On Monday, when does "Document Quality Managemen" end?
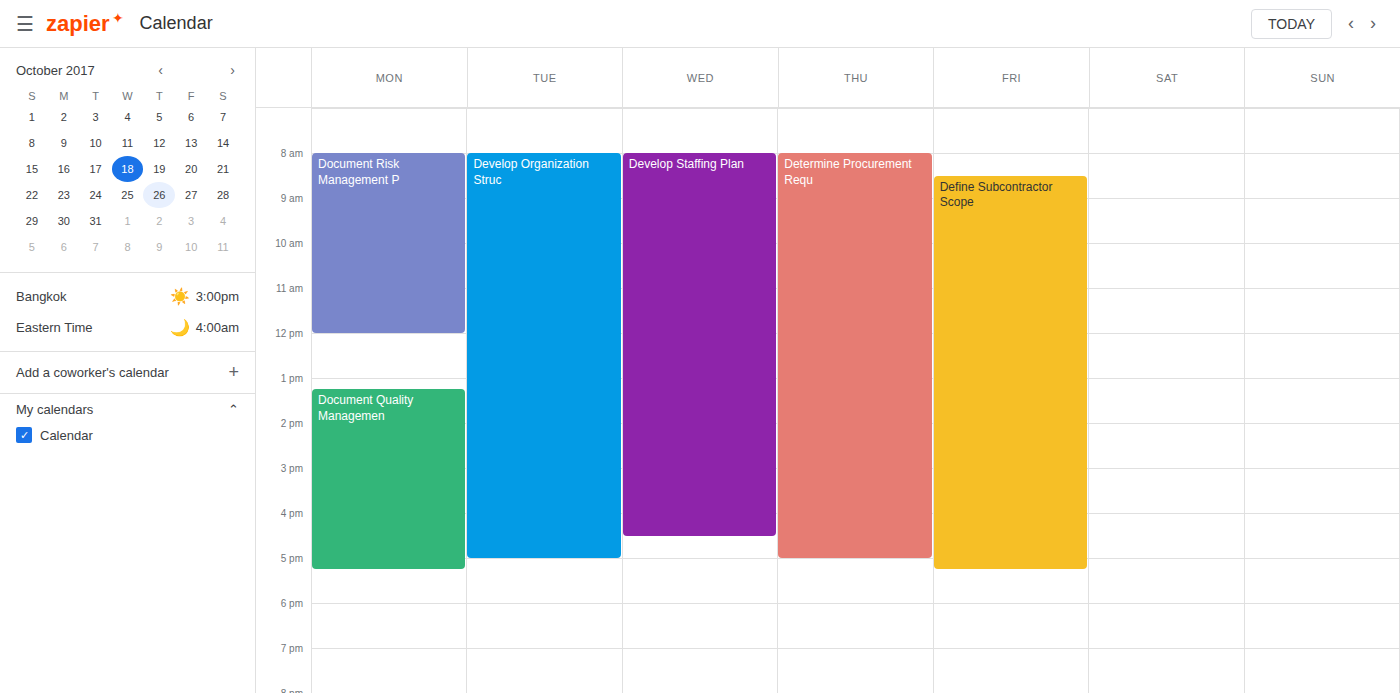
5:15 PM